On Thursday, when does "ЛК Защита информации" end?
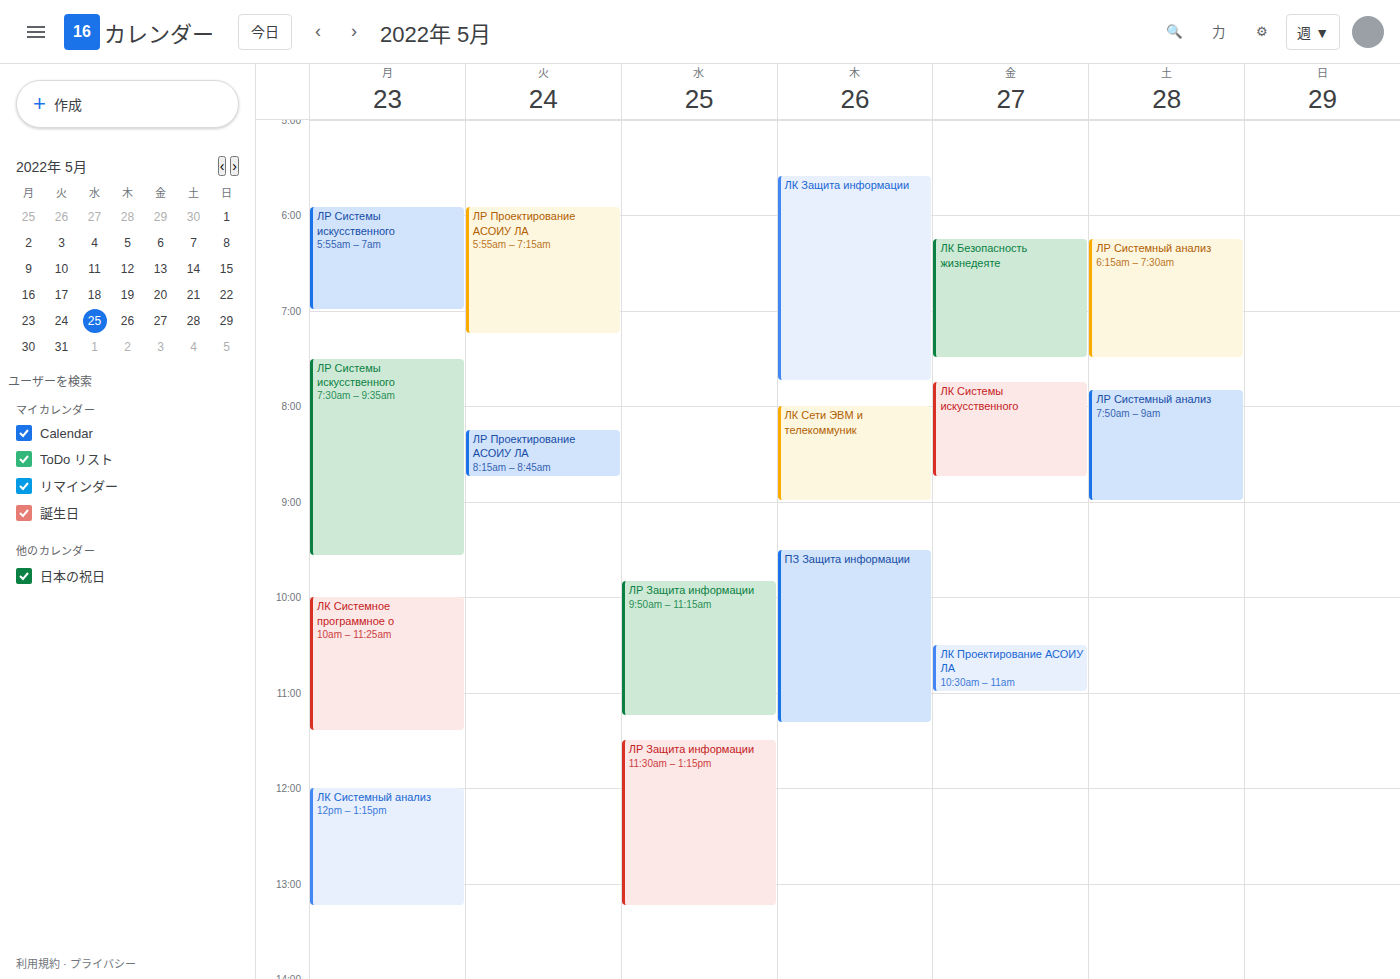
7:45 AM